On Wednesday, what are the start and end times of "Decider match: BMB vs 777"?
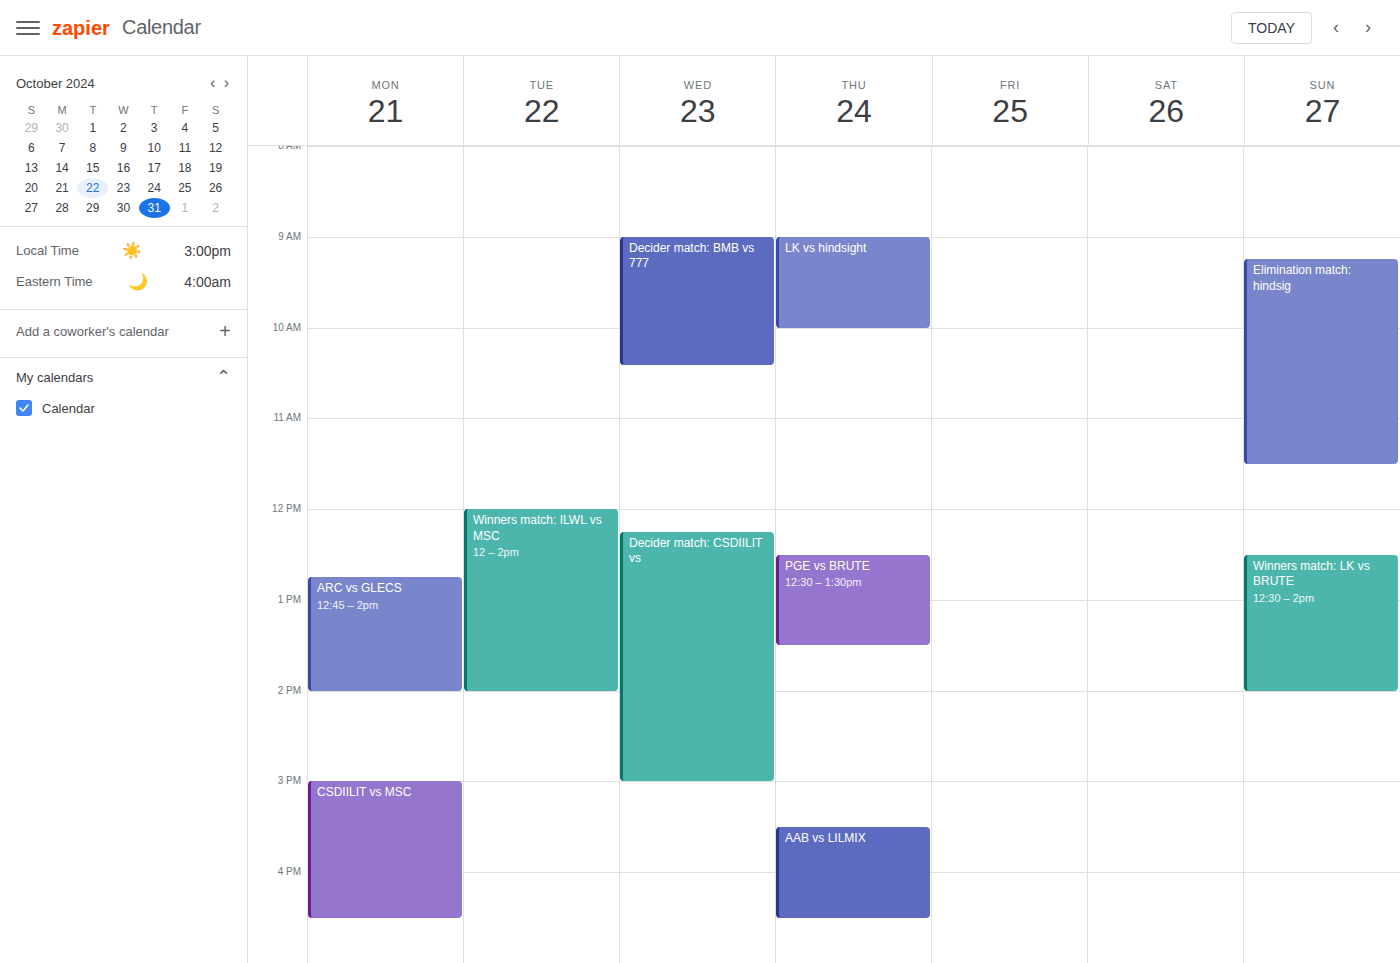
9:00 AM to 10:25 AM